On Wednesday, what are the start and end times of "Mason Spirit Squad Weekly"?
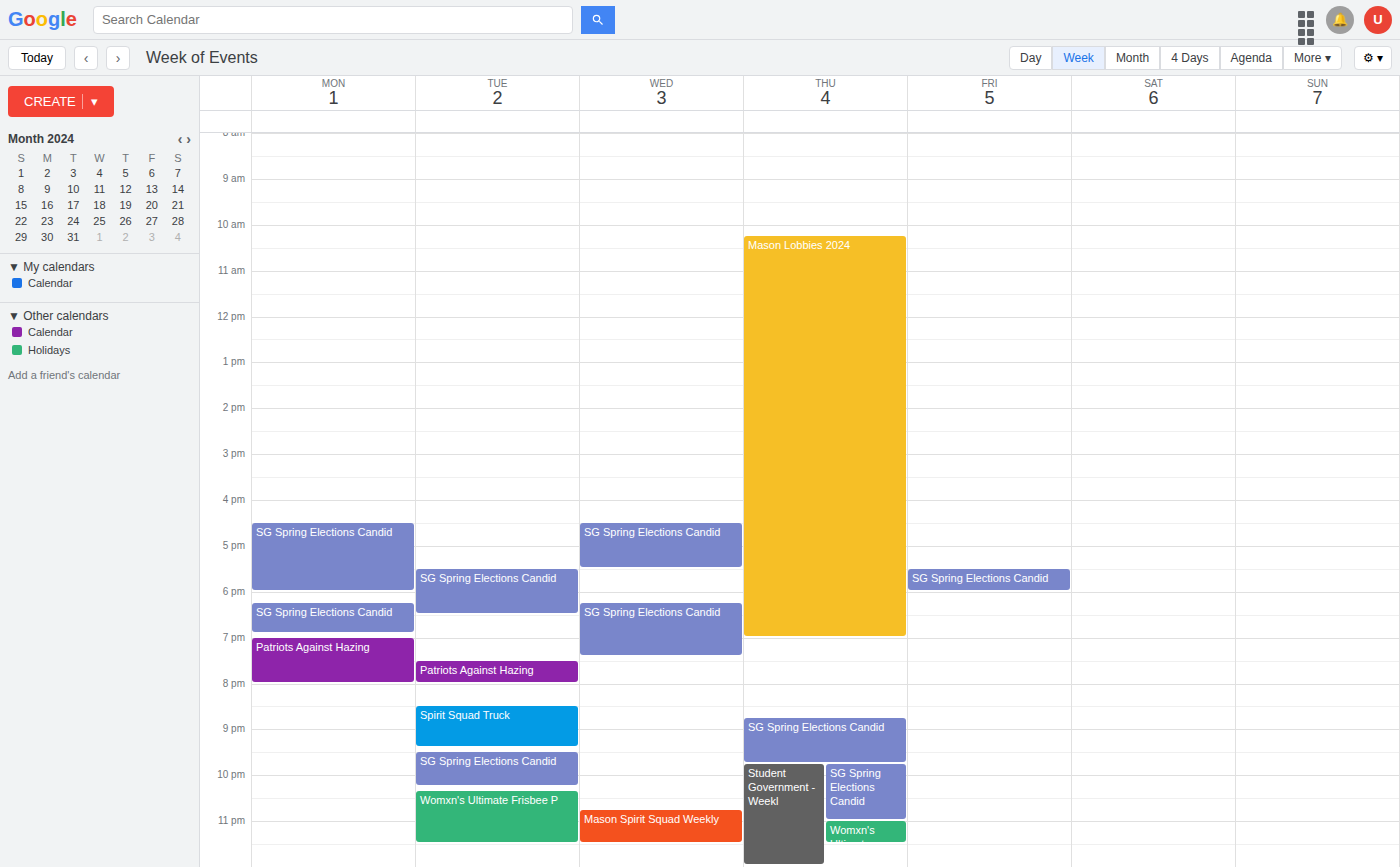
10:45 PM to 11:30 PM